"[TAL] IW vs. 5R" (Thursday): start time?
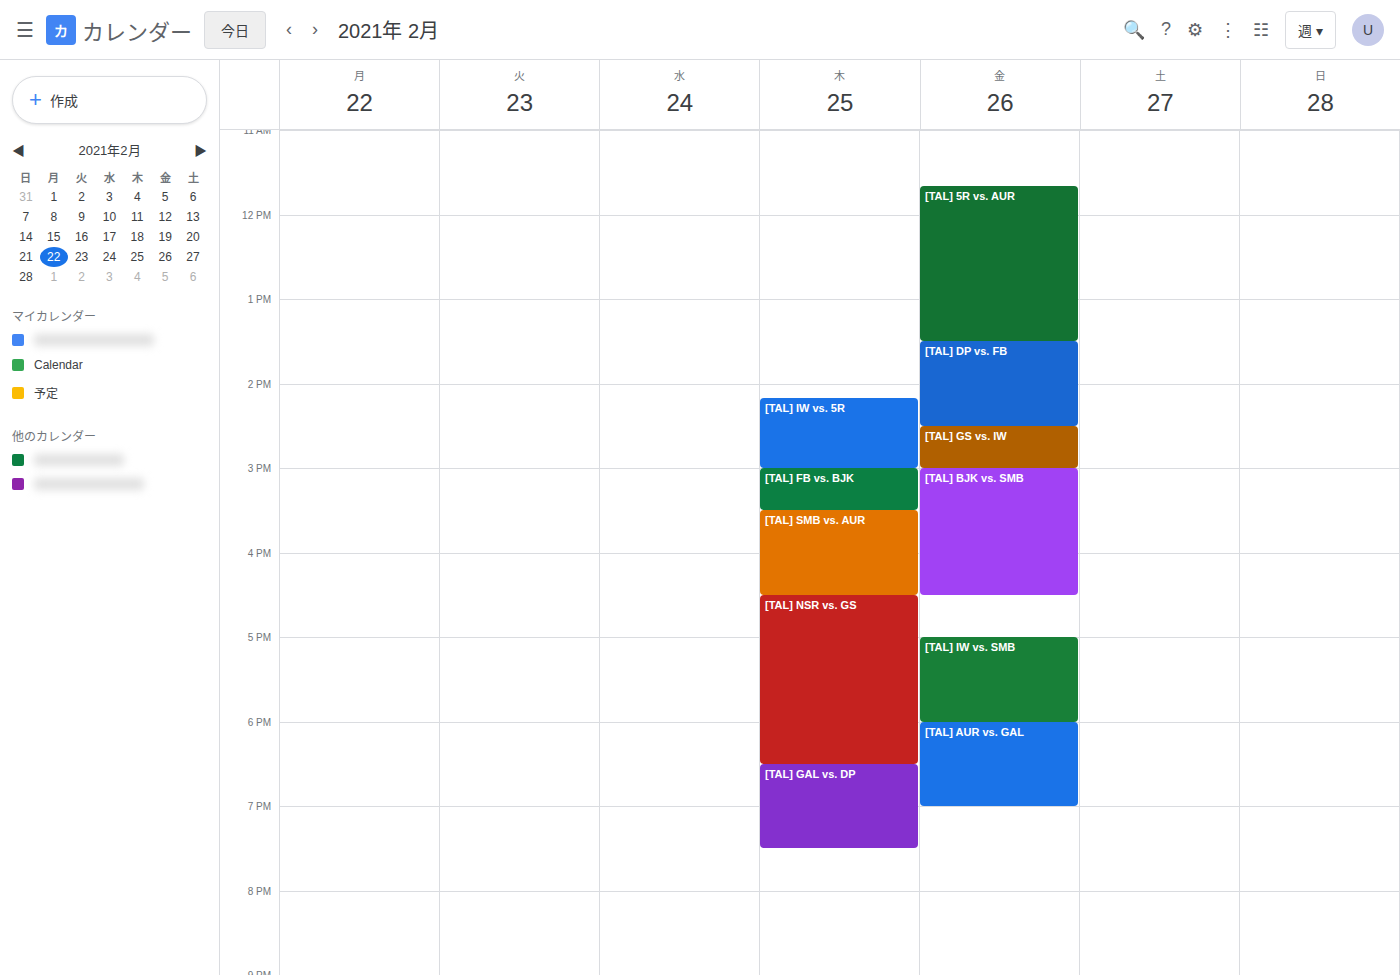
2:10 PM